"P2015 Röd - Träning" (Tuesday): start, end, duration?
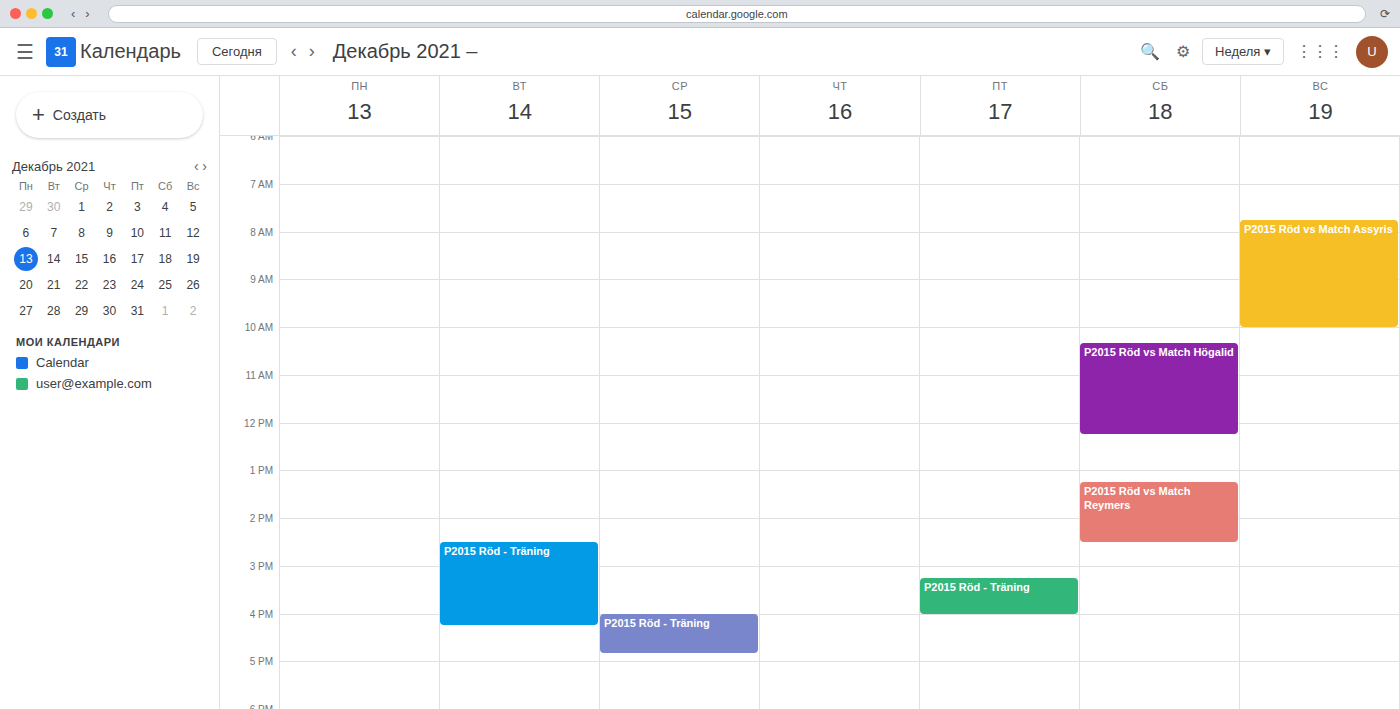
2:30 PM to 4:15 PM, 1 hour 45 minutes